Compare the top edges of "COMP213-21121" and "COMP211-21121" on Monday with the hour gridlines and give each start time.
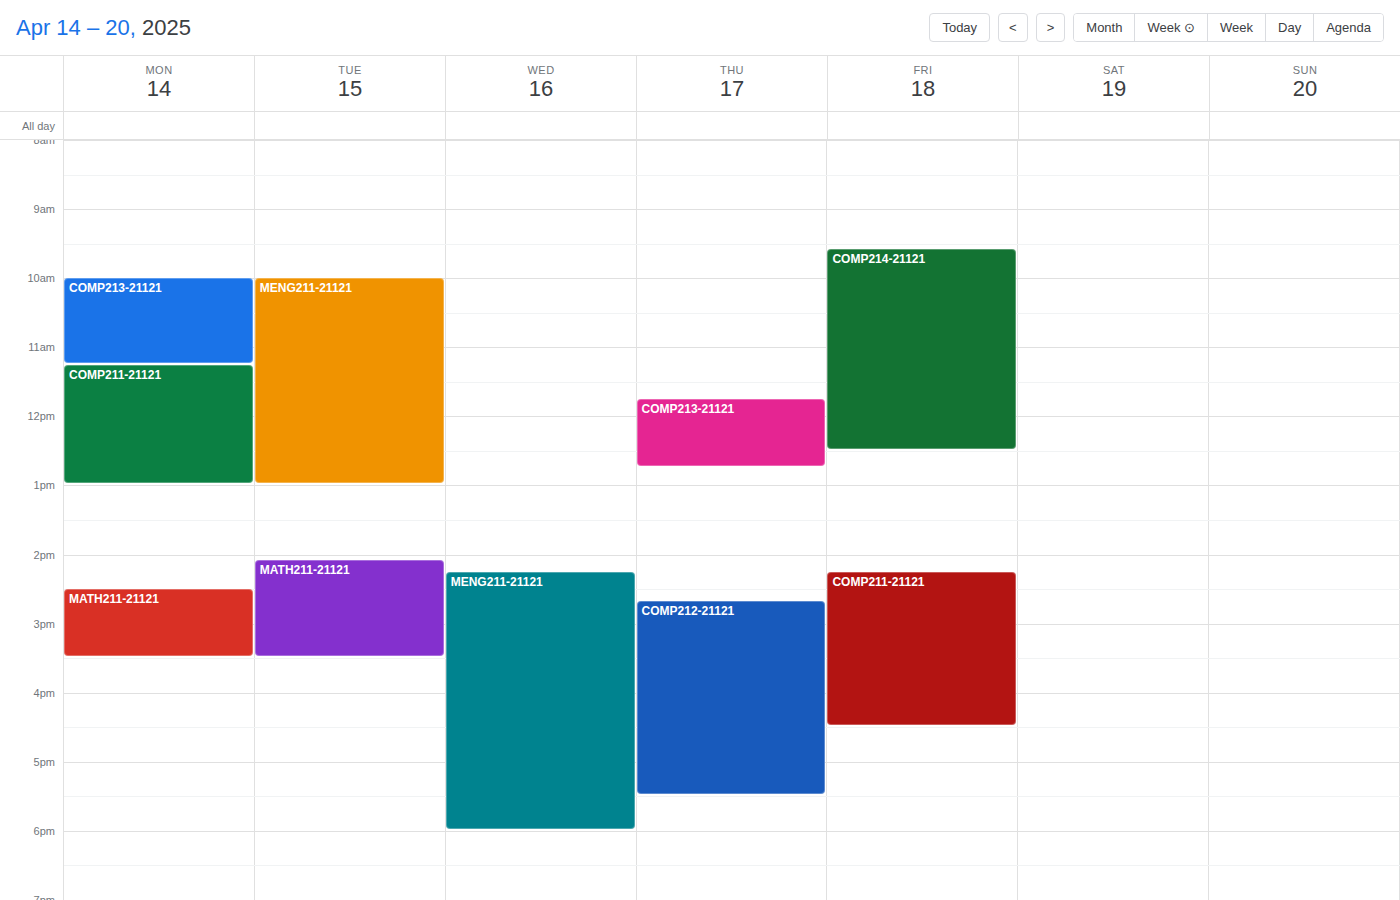
"COMP213-21121": 10:00, exactly on the 10:00 line. "COMP211-21121": 11:15, neither: a quarter of the way from the 11:00 line to the 12:00 line.